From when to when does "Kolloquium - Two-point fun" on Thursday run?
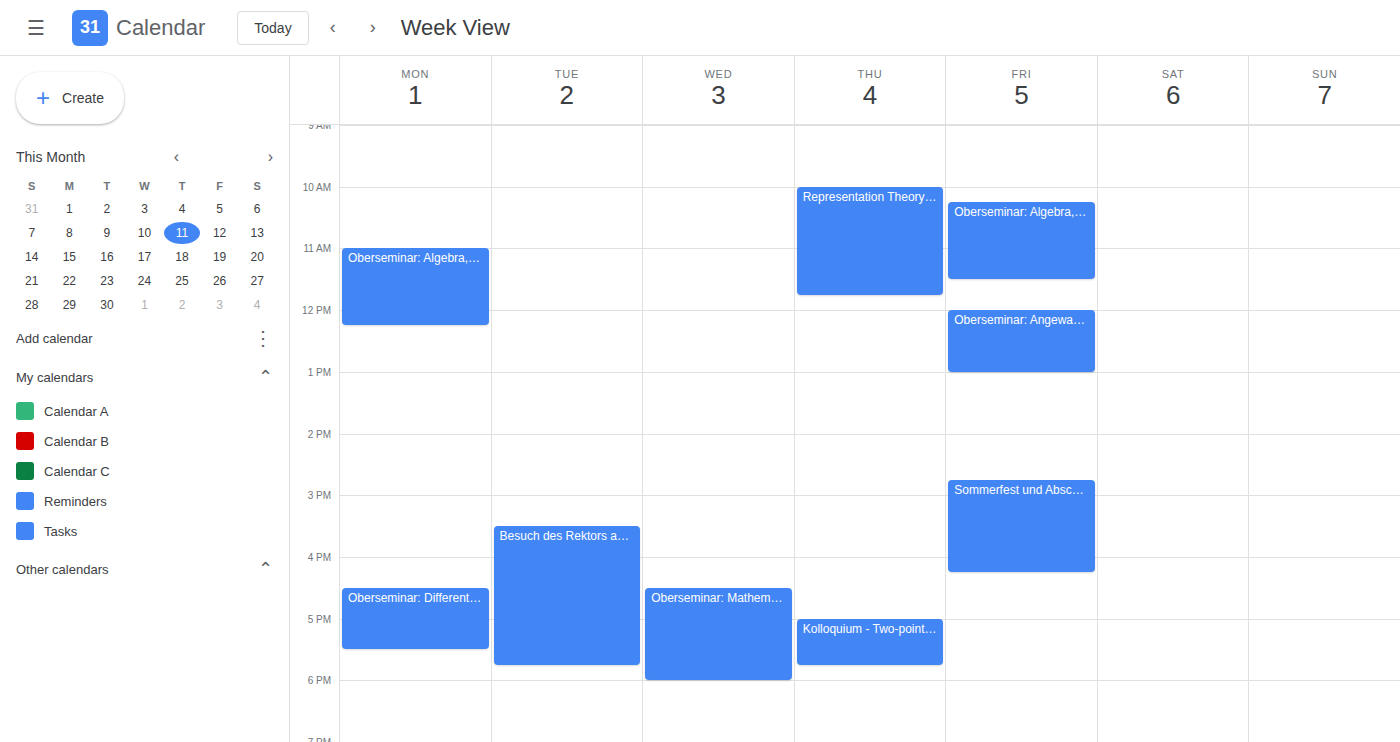
17:00 to 17:45